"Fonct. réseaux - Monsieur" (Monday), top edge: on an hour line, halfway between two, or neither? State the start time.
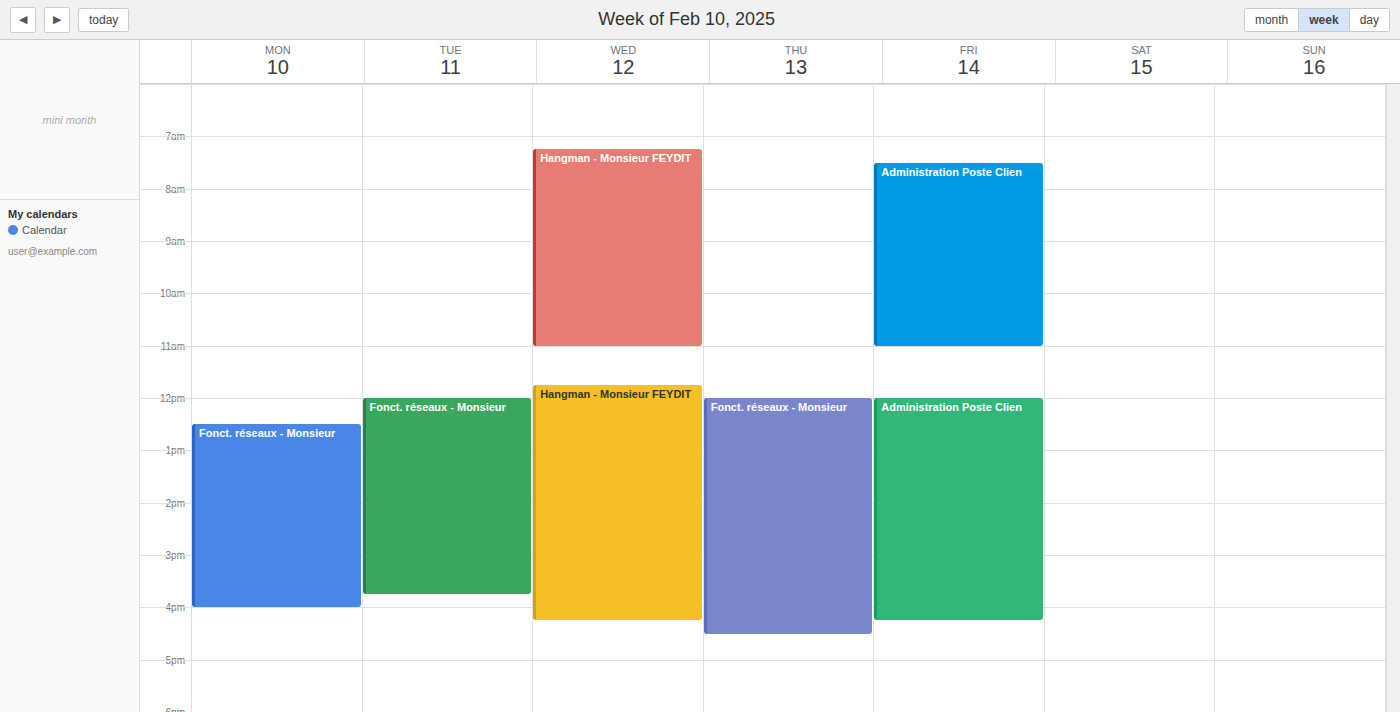
12:30 PM -- halfway between the 12 PM and 1 PM lines.